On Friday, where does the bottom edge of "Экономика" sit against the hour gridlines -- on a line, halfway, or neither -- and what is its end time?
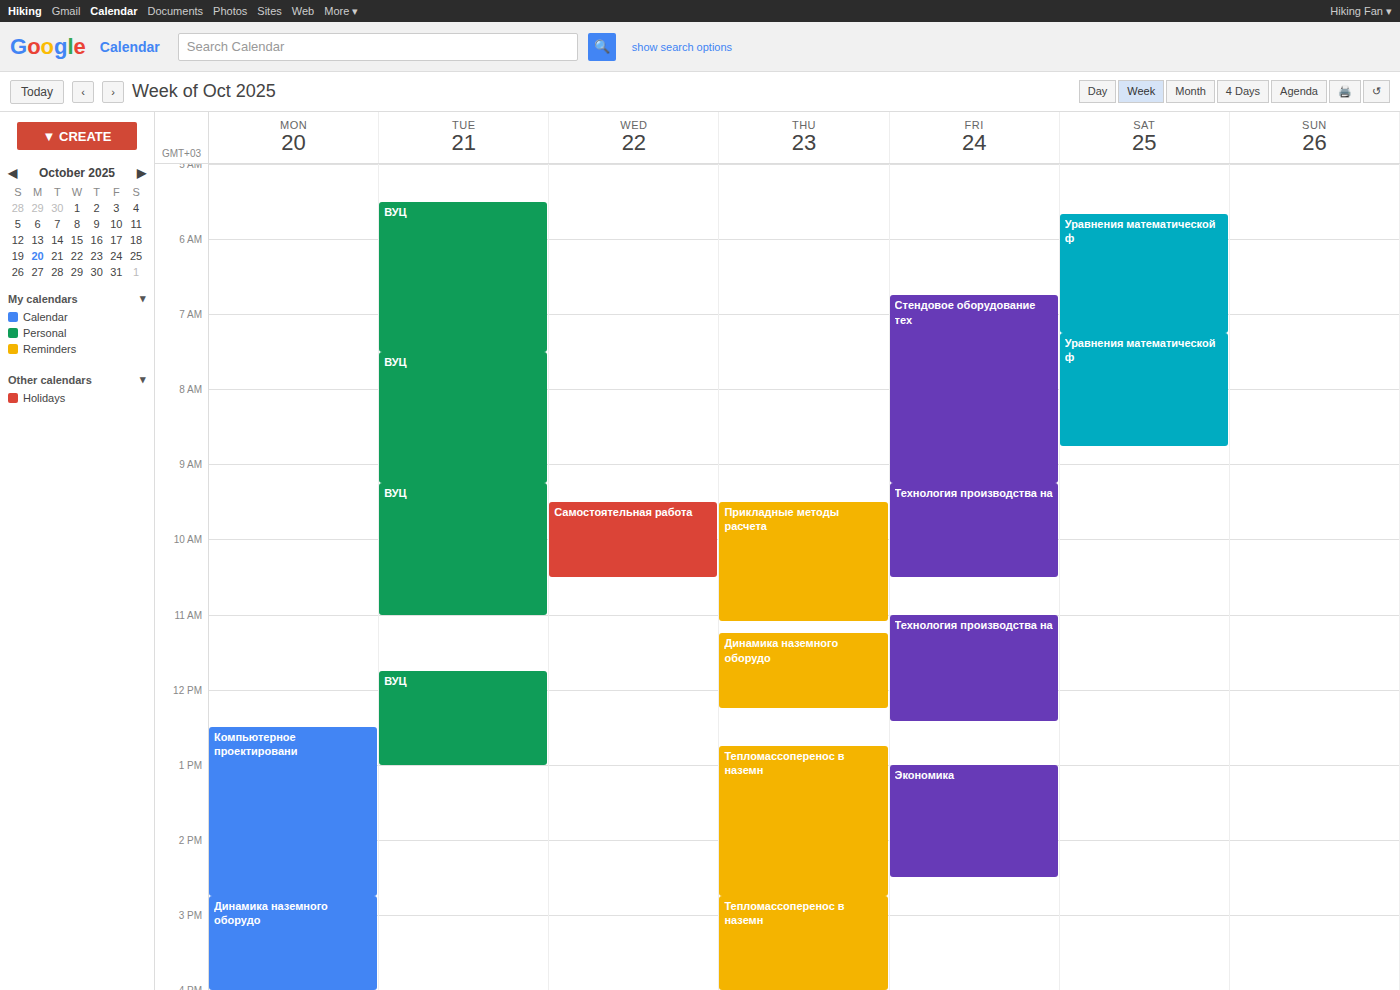
2:30 PM -- halfway between the 2 PM and 3 PM lines.